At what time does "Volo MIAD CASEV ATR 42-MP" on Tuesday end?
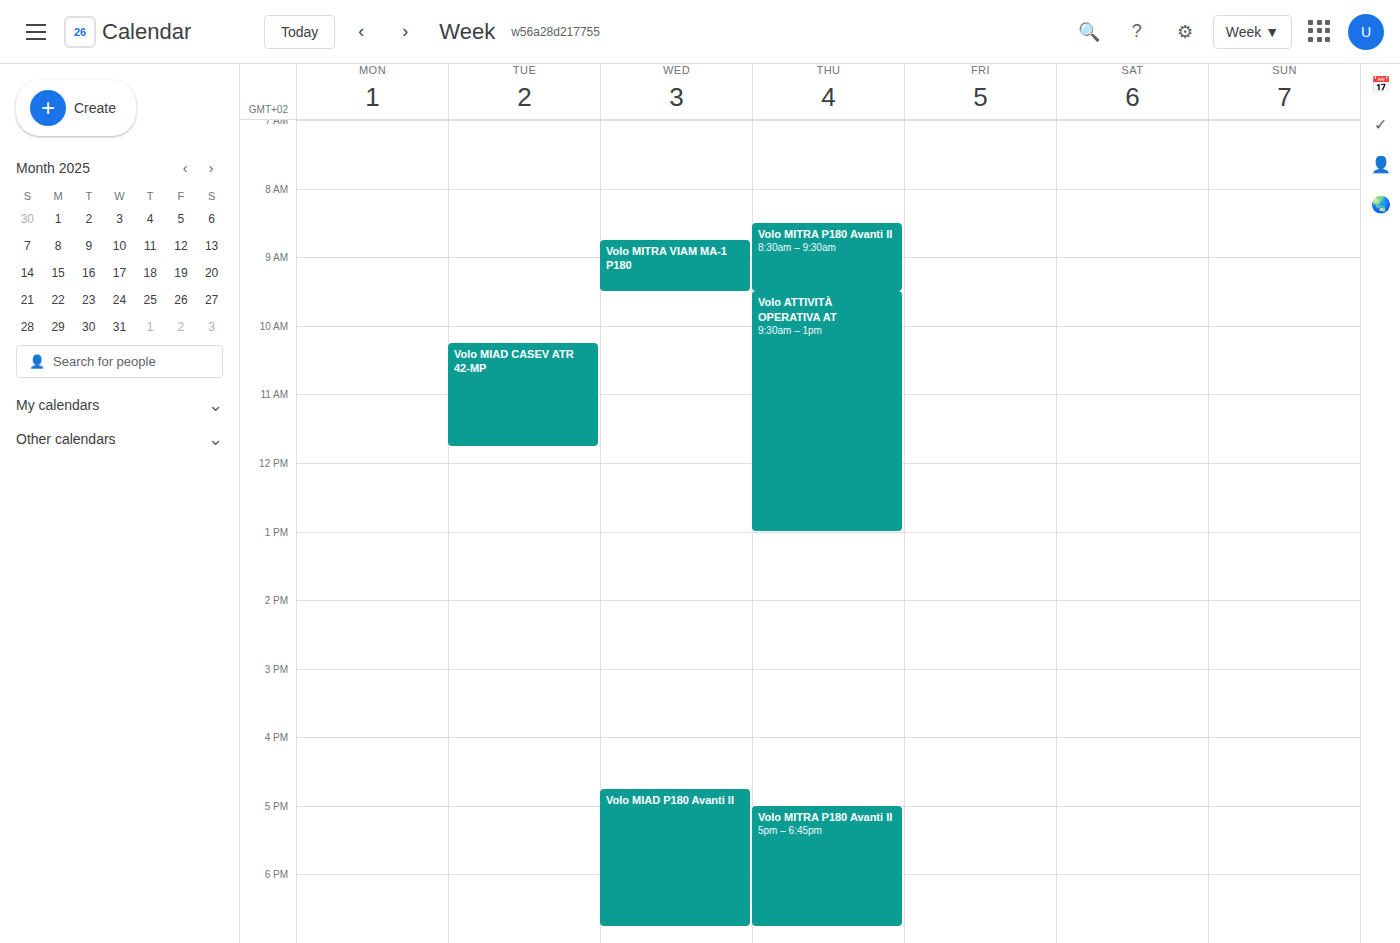
11:45 AM